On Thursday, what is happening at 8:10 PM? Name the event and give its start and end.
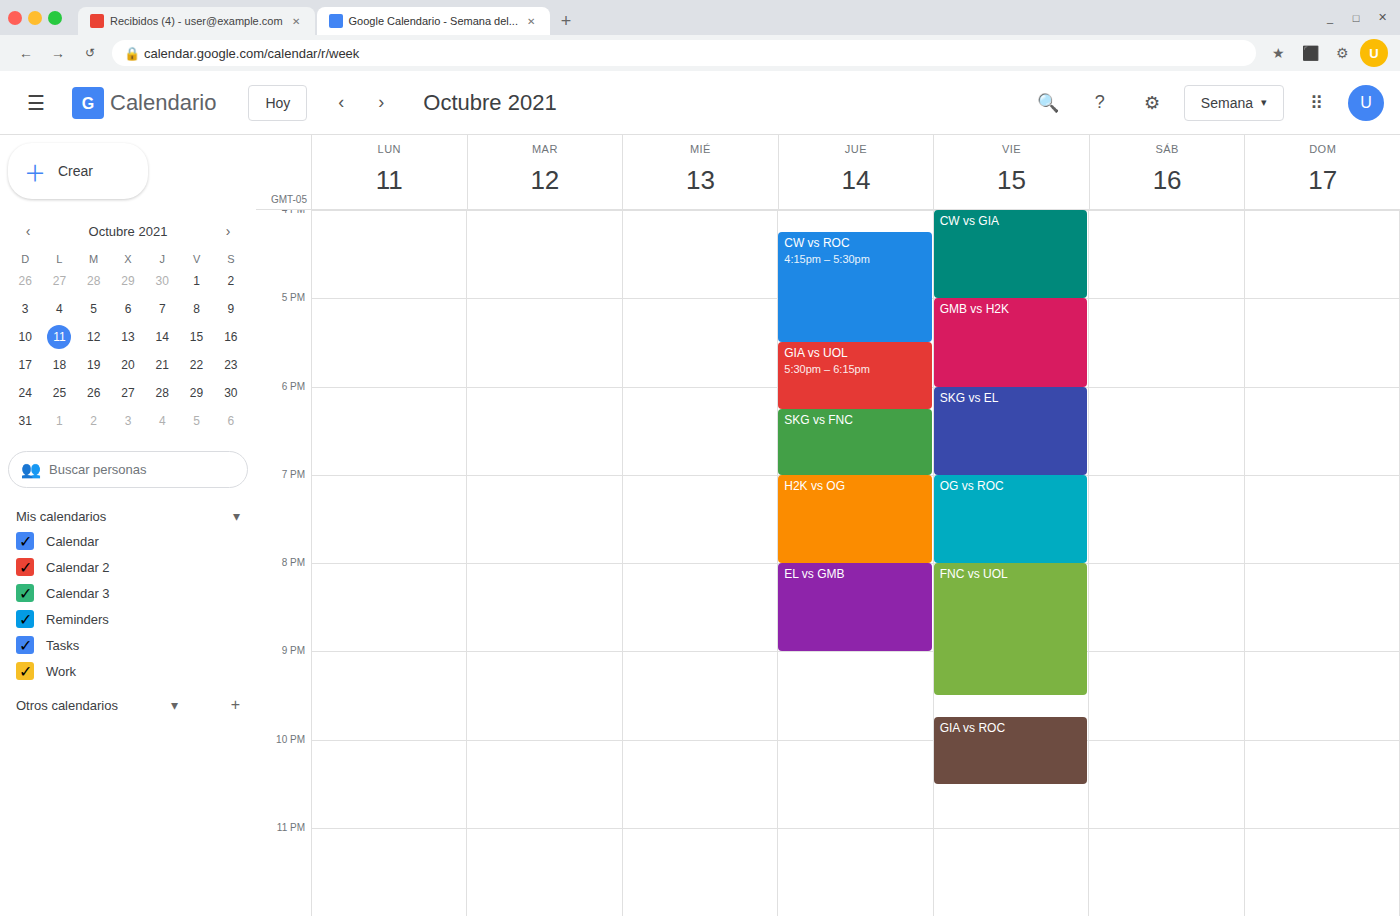
"EL vs GMB", 8:00 PM to 9:00 PM